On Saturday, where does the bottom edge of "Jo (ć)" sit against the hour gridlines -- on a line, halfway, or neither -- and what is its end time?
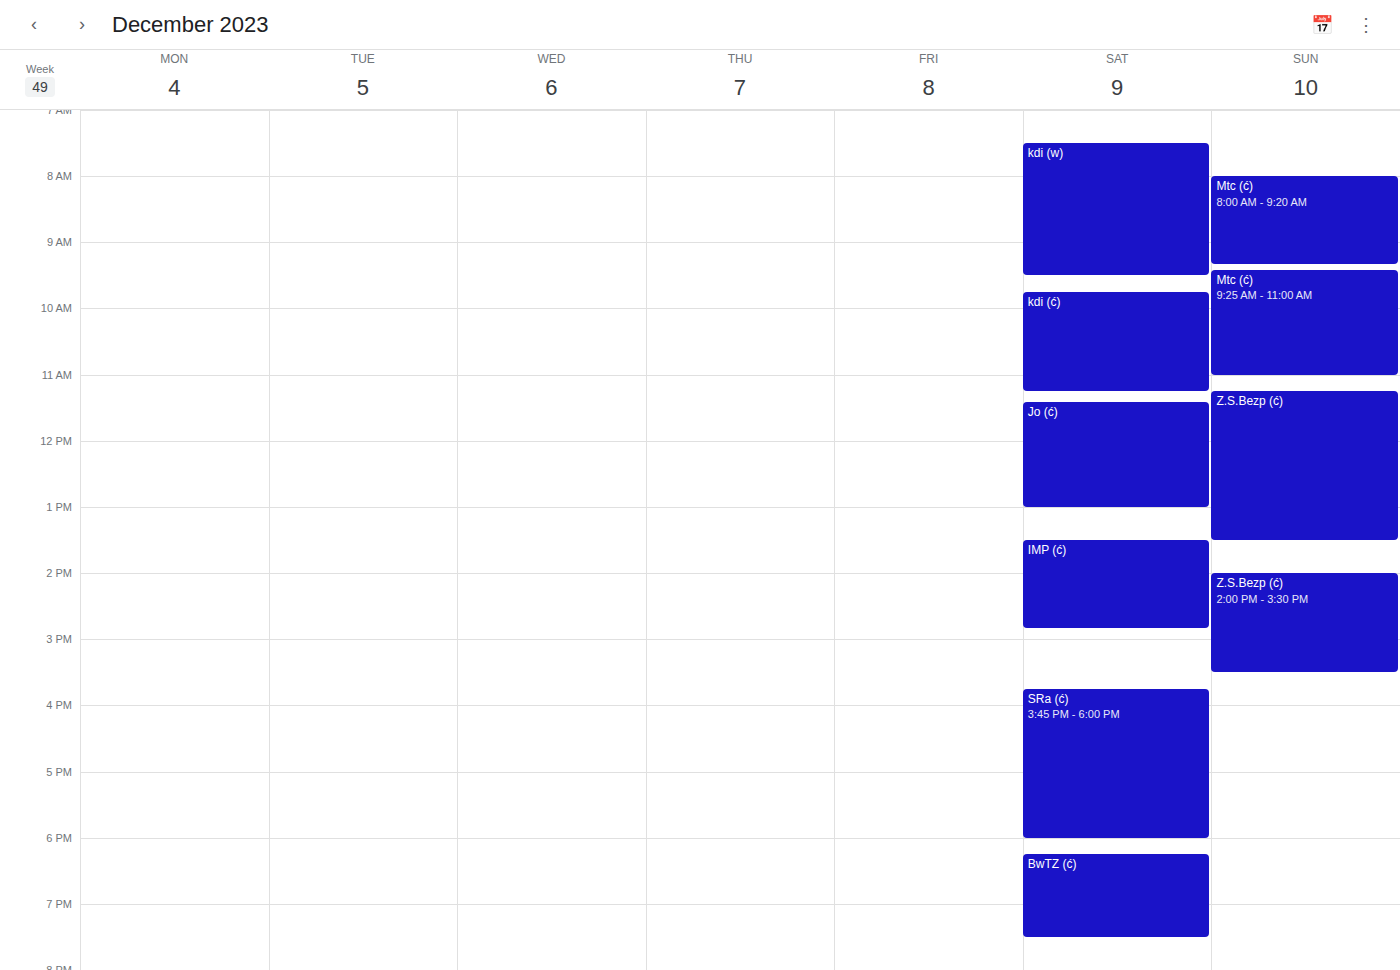
1:00 PM -- exactly on the 1 PM line.